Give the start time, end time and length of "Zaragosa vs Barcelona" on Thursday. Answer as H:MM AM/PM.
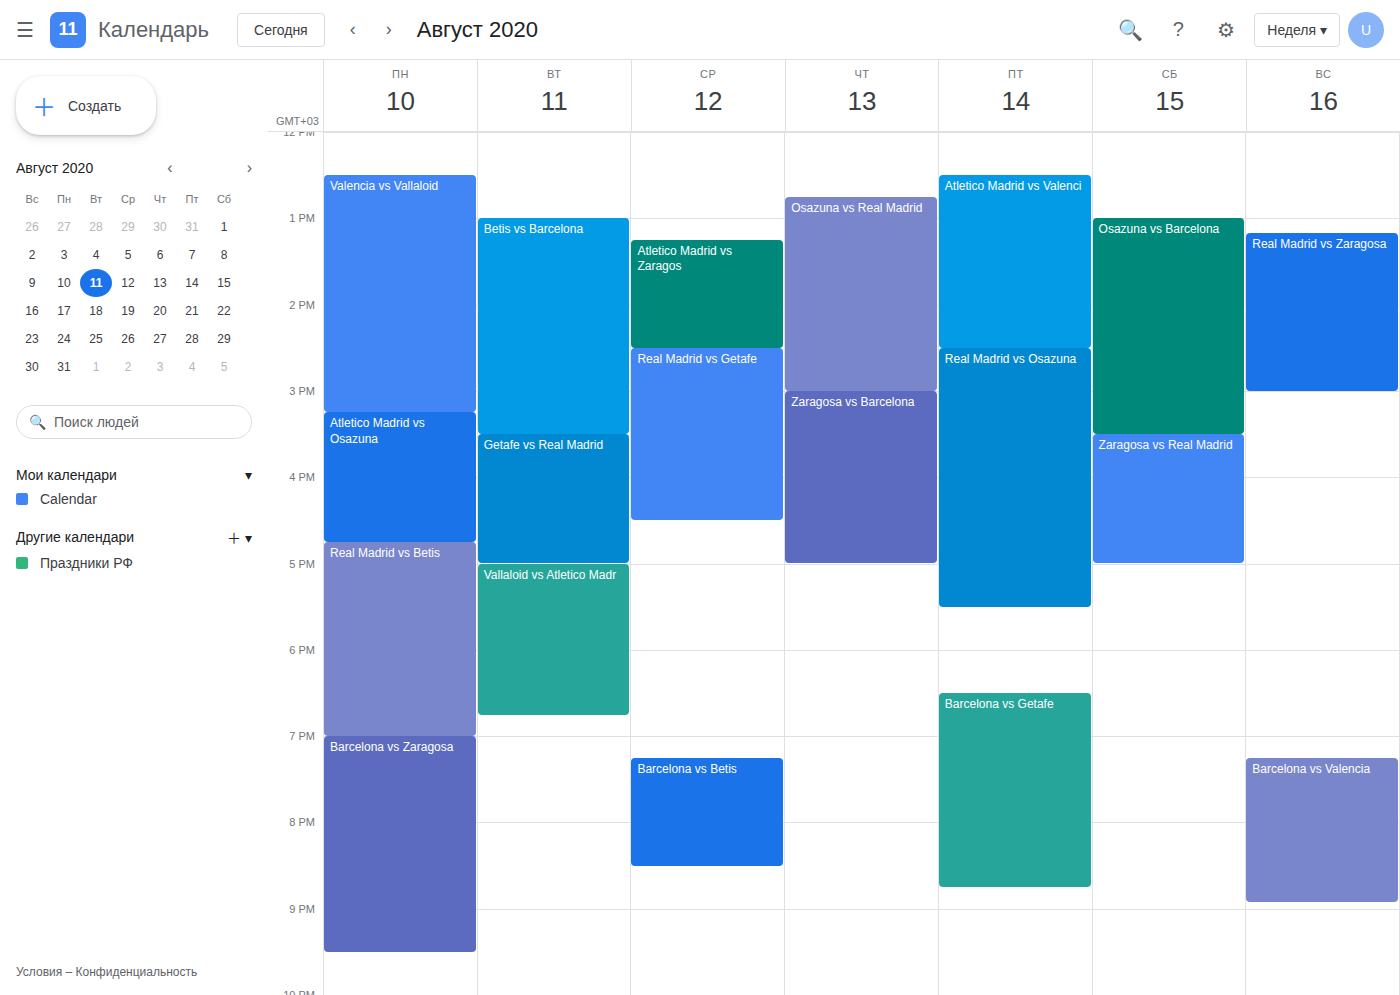
3:00 PM to 5:00 PM, 2 hours